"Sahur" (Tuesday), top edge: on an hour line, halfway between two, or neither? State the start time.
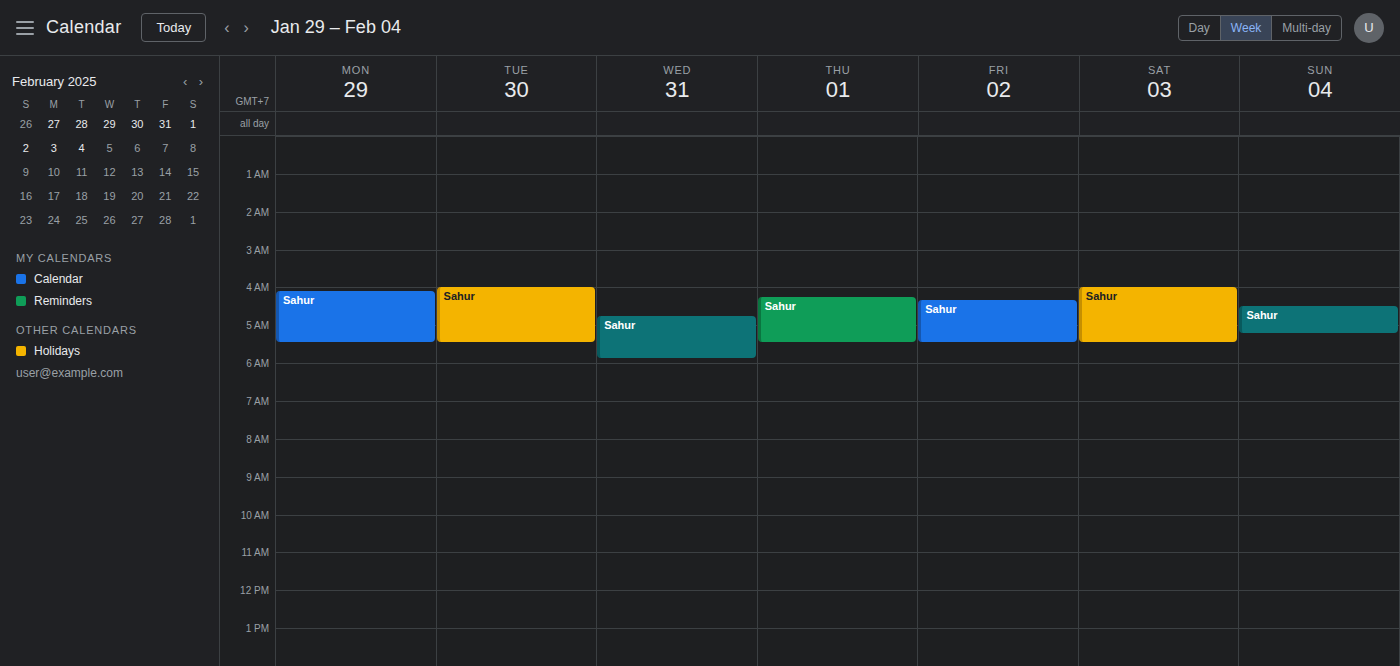
4:00 AM -- exactly on the 4 AM line.